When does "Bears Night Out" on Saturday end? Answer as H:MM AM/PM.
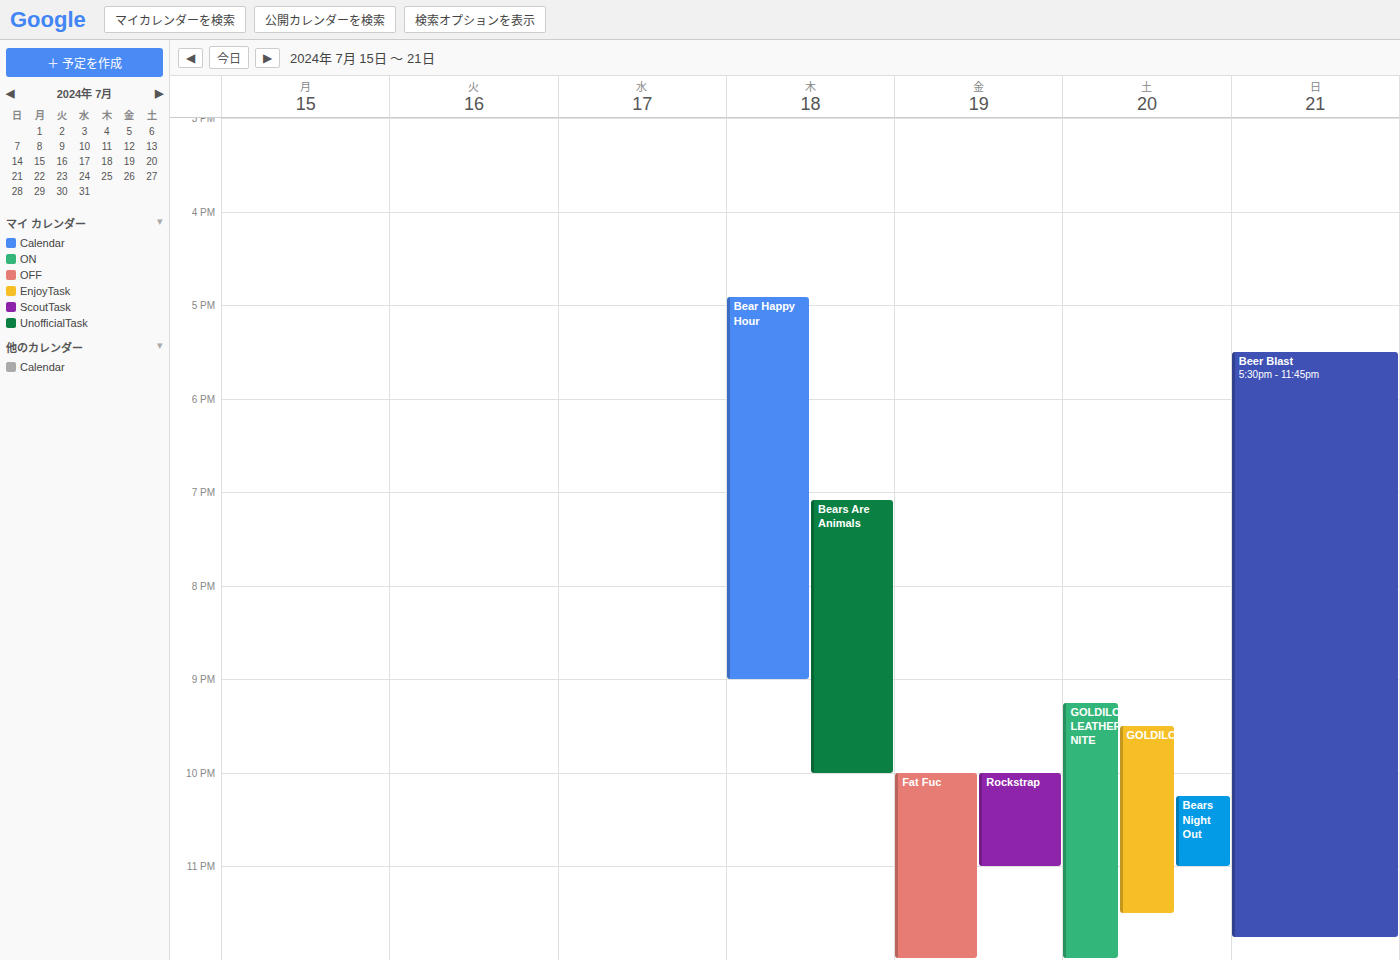
11:00 PM